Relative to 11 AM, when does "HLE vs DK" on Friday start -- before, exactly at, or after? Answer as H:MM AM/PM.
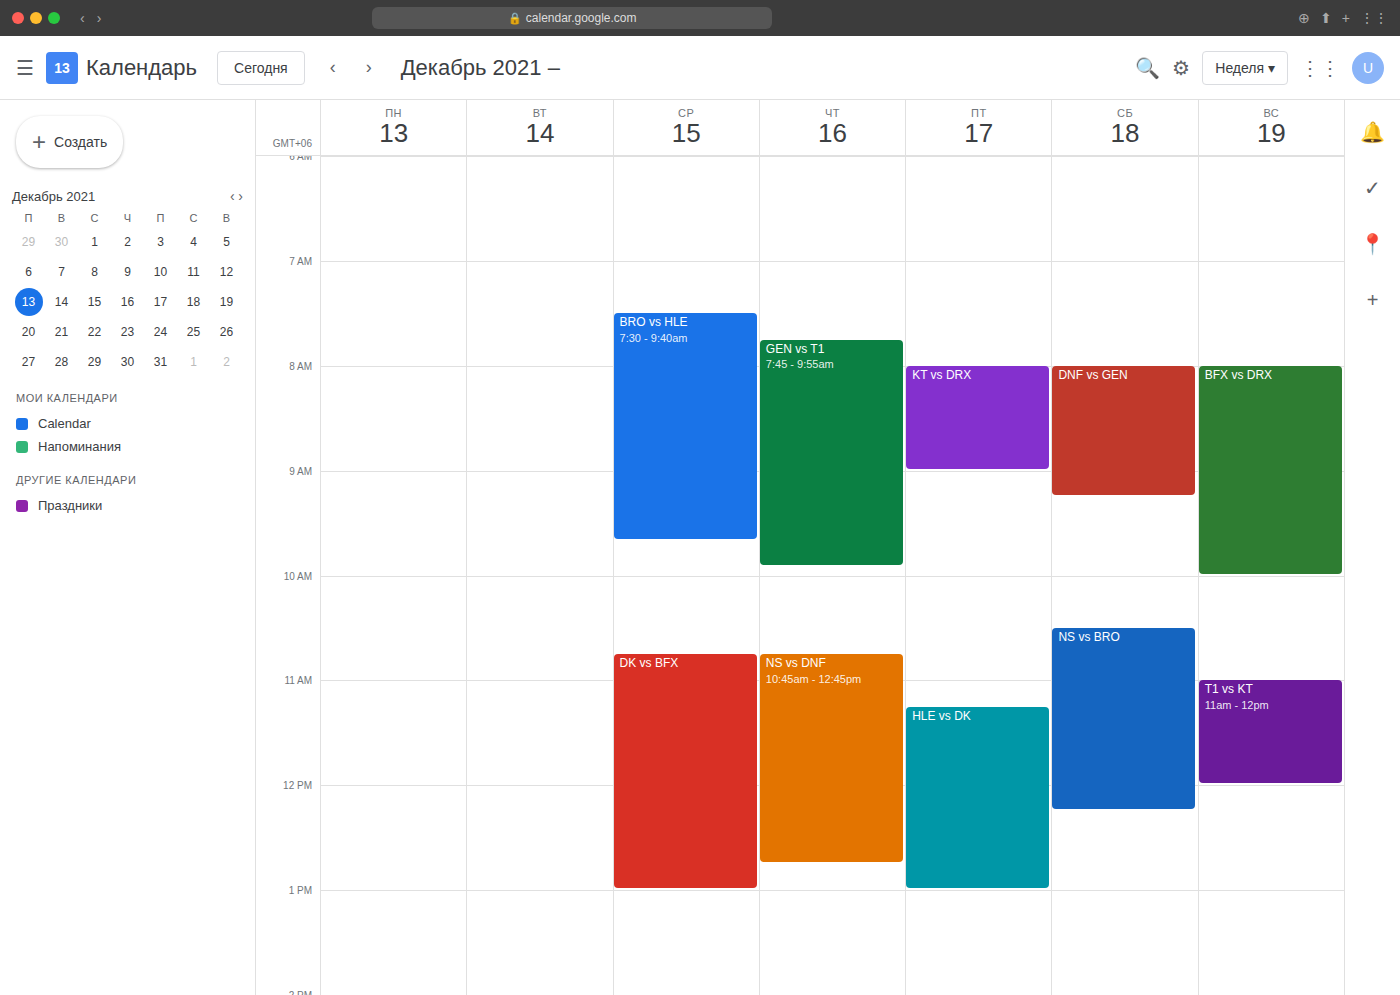
11:15 AM -- after 11 AM, 15 minutes below the 11 AM line.